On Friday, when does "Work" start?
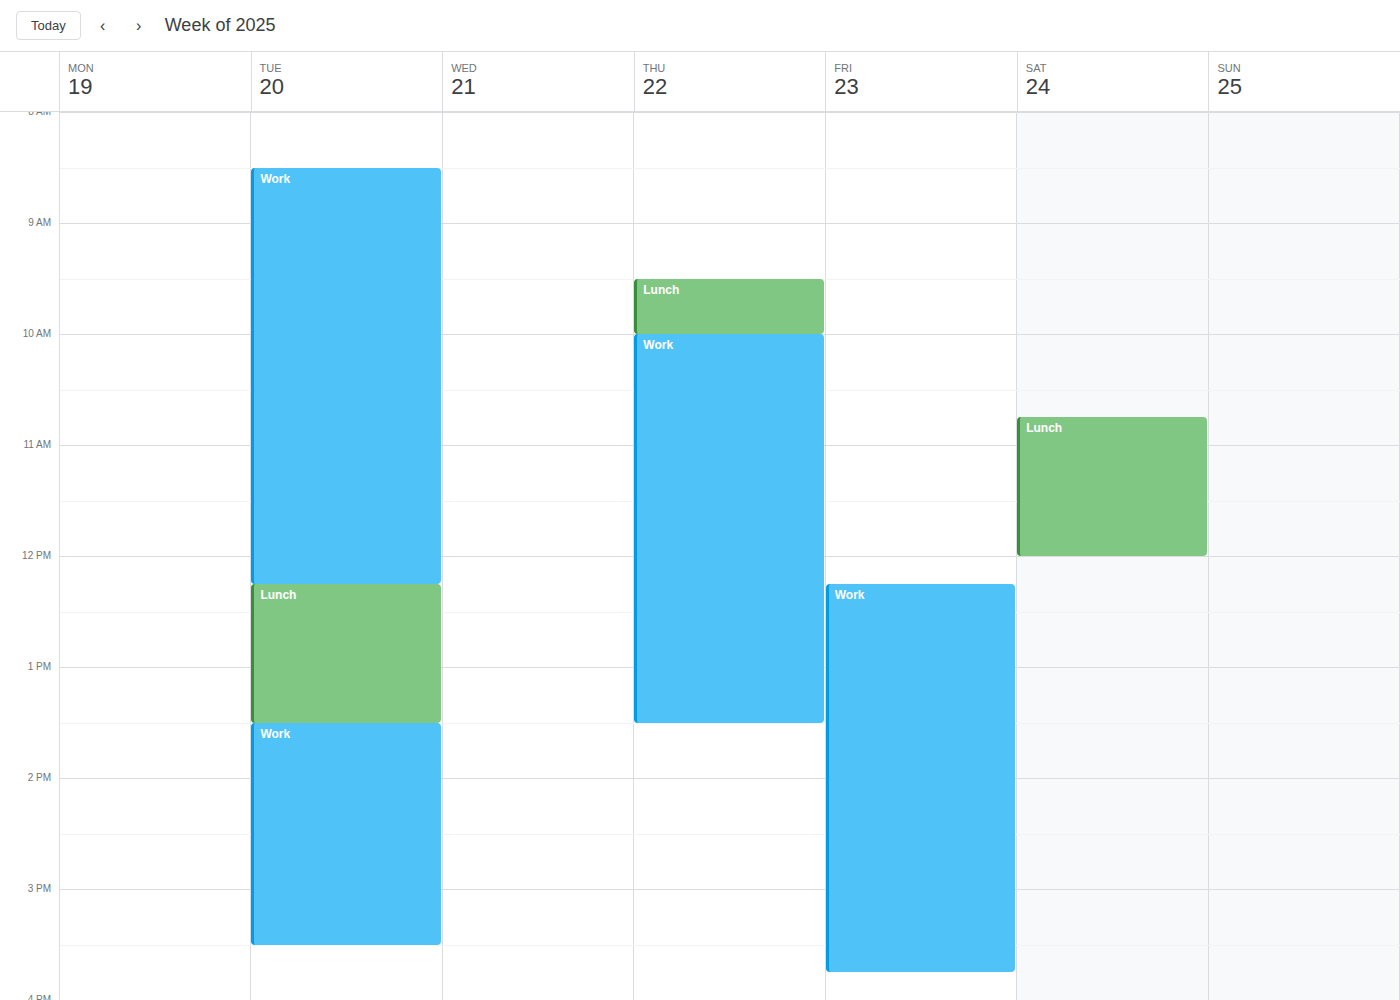
12:15